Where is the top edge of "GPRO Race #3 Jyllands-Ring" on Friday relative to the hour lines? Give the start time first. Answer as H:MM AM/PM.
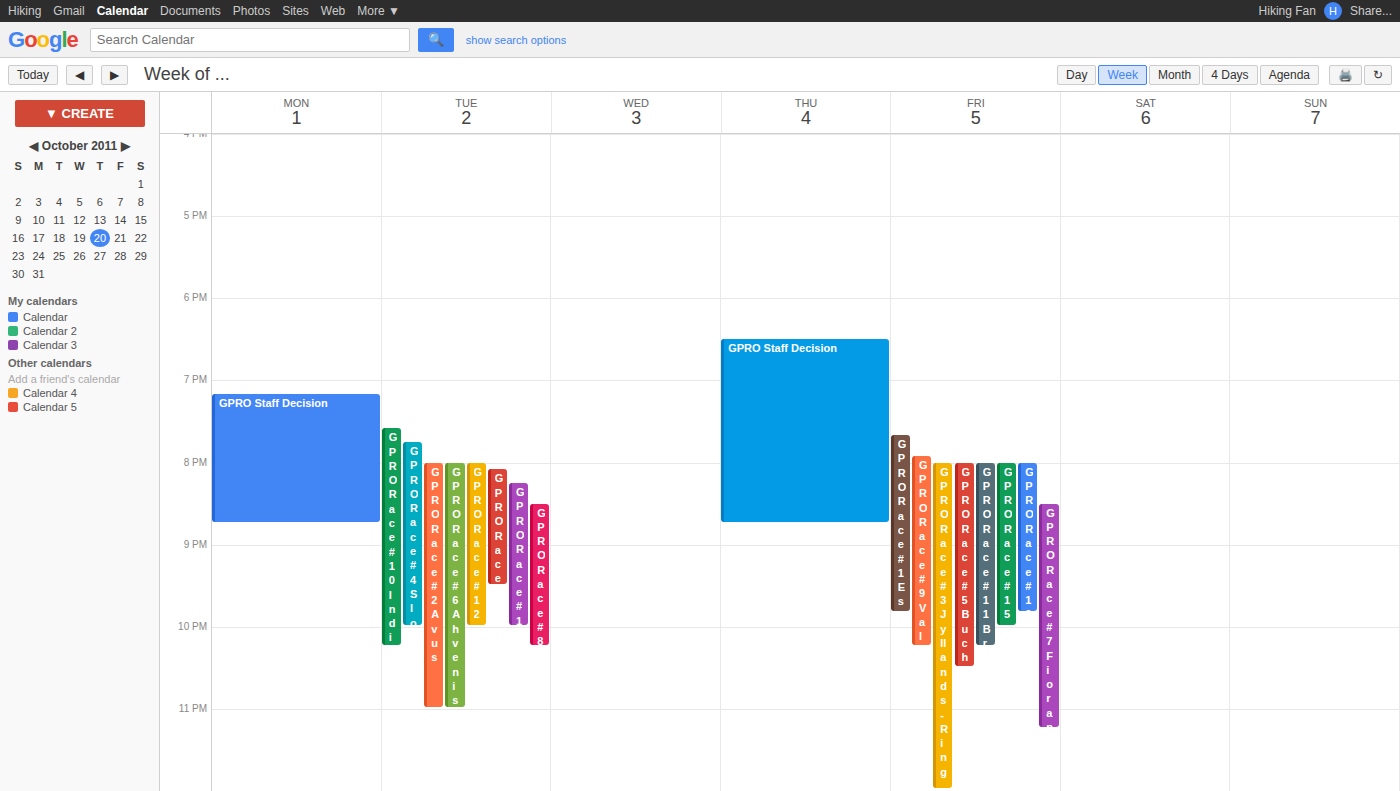
8:00 PM -- exactly on the 8 PM line.